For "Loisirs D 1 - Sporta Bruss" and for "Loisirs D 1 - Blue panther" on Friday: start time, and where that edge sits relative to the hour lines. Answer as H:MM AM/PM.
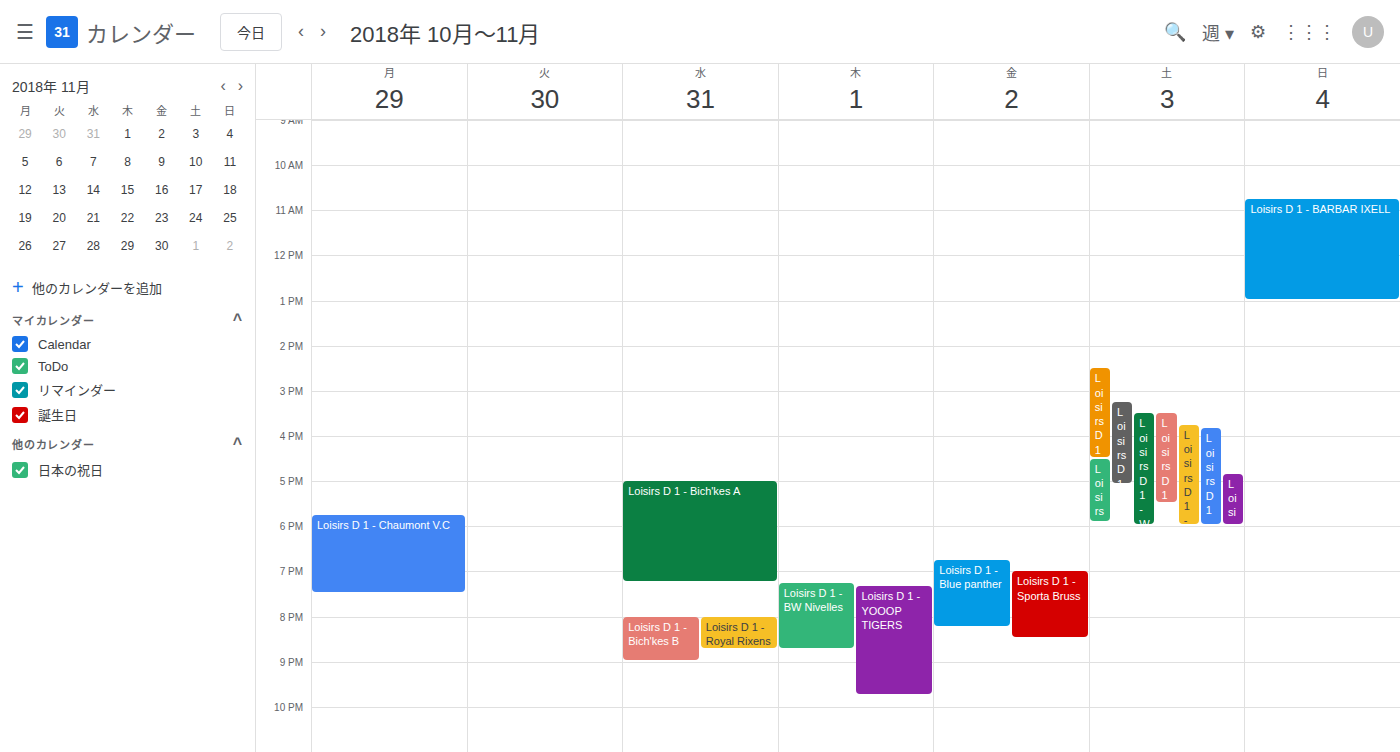
"Loisirs D 1 - Sporta Bruss": 7:00 PM, exactly on the 7 PM line. "Loisirs D 1 - Blue panther": 6:45 PM, neither: three quarters of the way from the 6 PM line to the 7 PM line.